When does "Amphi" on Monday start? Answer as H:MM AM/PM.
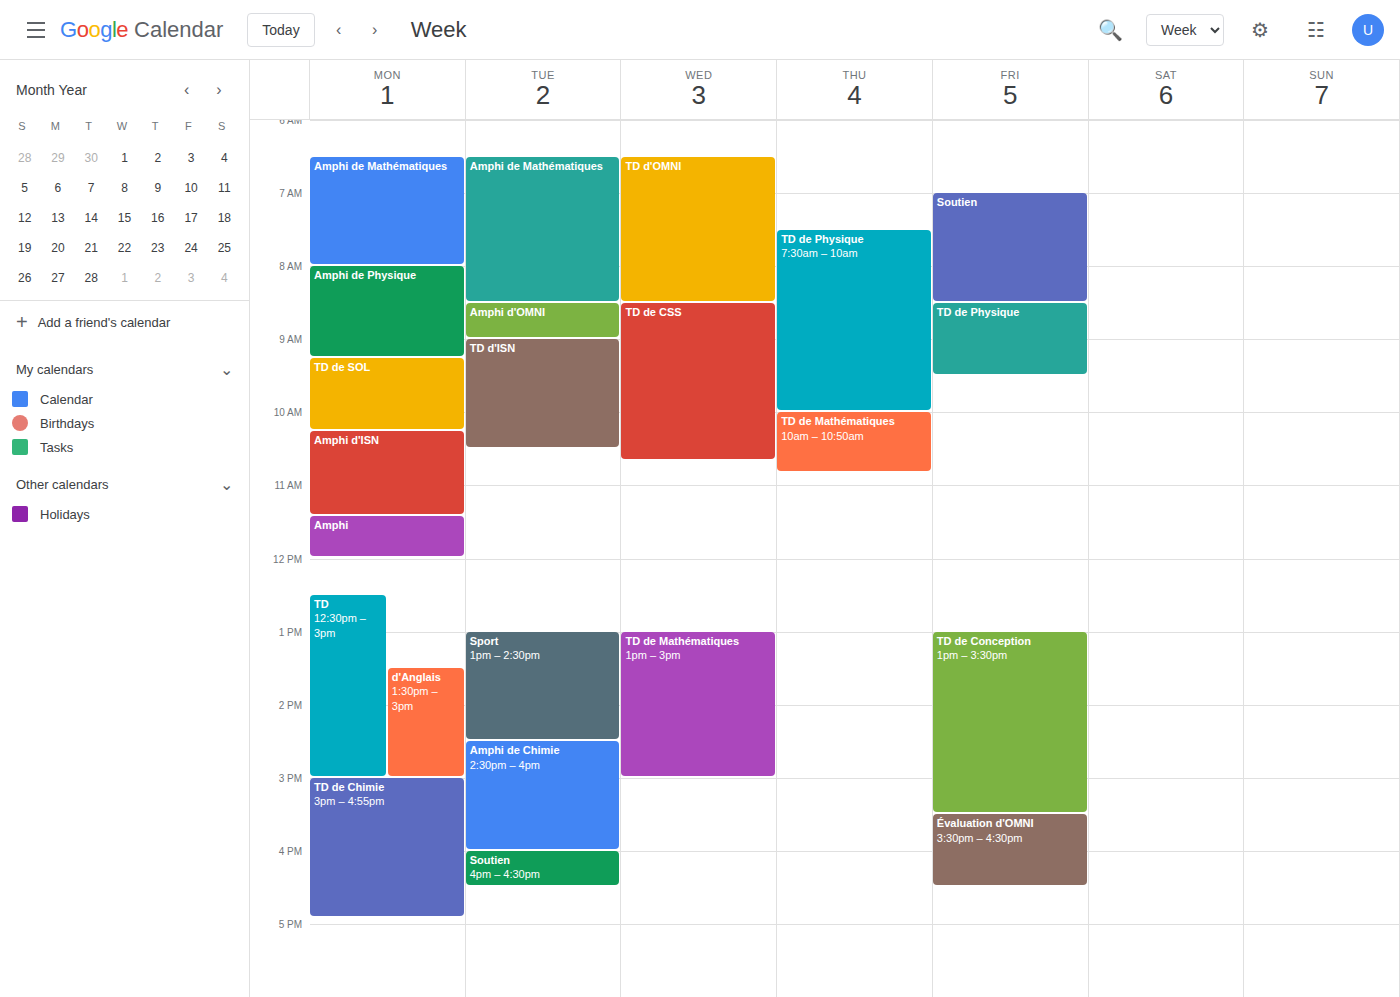
11:25 AM